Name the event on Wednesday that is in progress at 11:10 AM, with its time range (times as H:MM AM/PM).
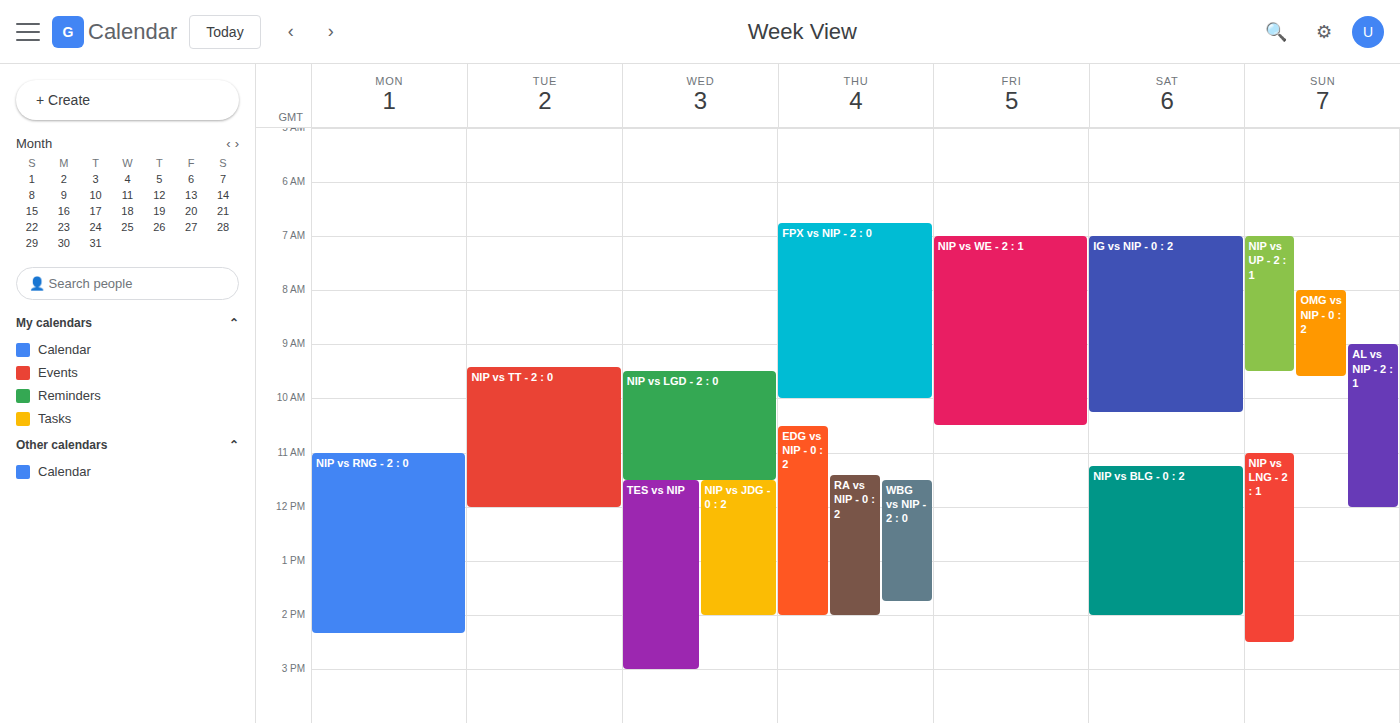
"NIP vs LGD - 2 : 0", 9:30 AM to 11:30 AM